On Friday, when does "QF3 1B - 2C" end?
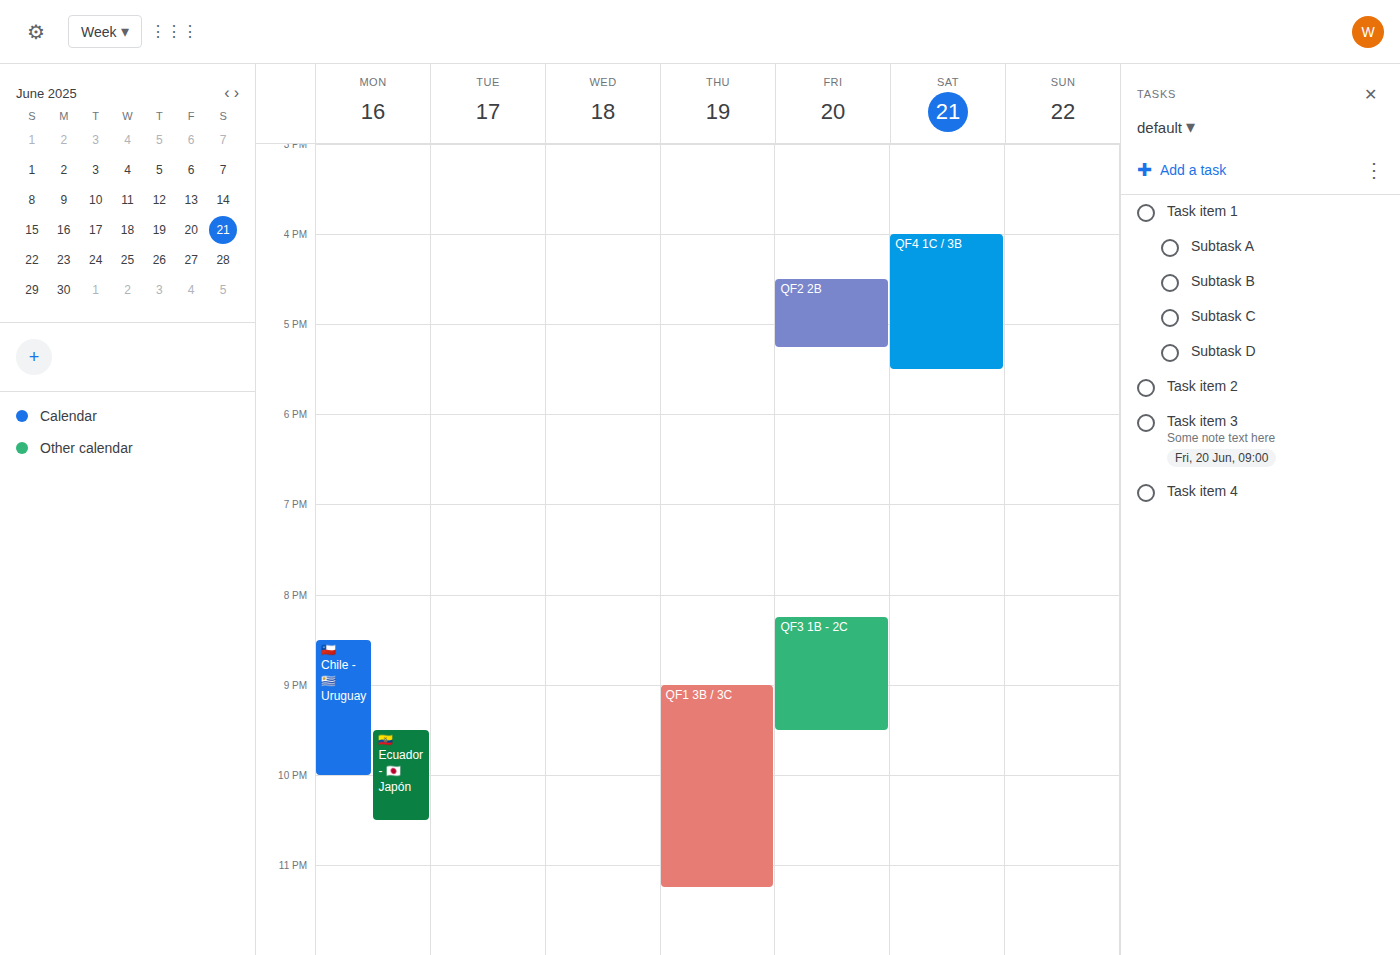
9:30 PM